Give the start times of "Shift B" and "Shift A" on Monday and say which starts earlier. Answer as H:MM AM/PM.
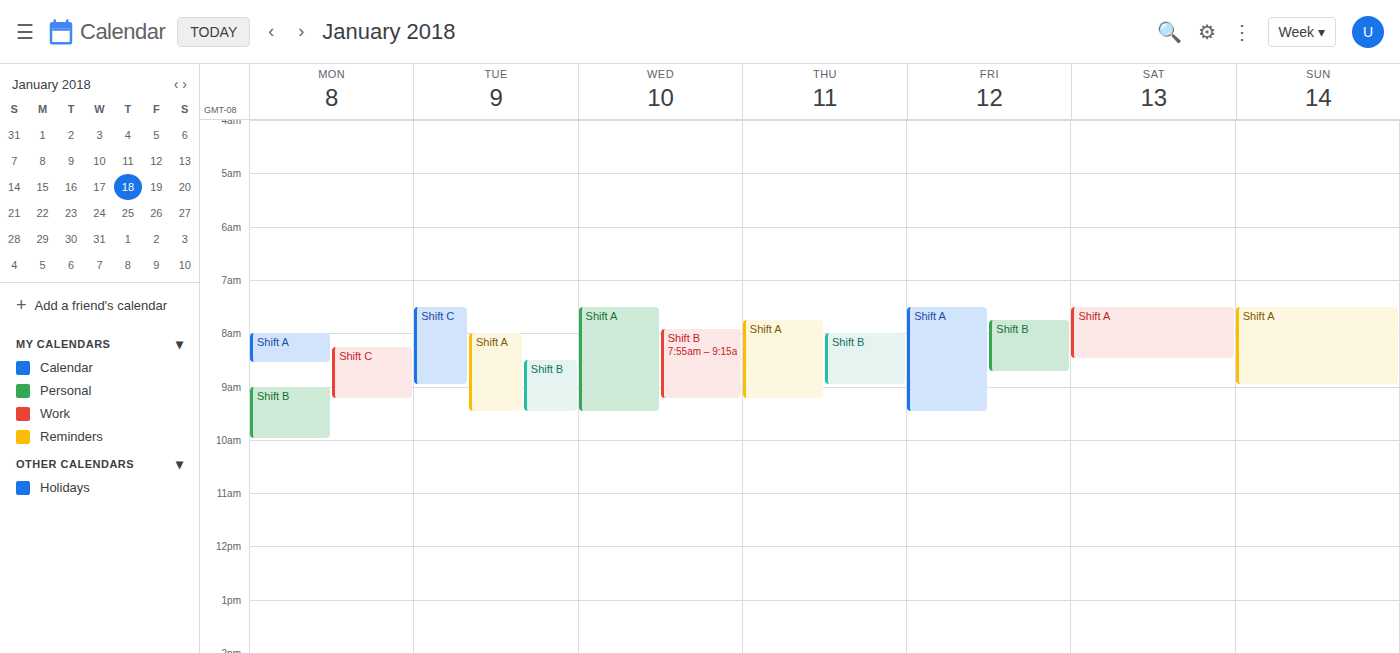
"Shift A" 8:00 AM; "Shift B" 9:00 AM.